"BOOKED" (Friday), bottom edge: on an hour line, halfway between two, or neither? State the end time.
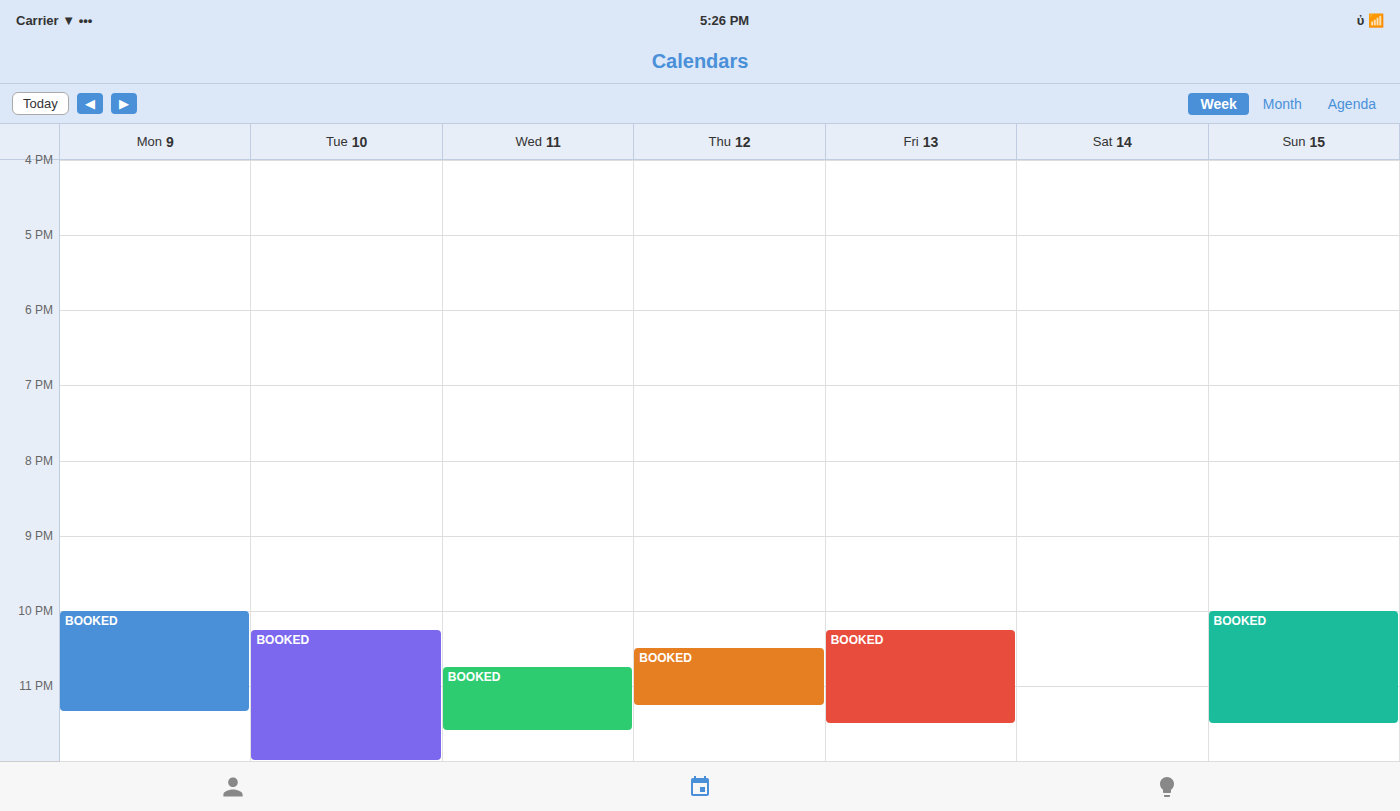
23:30 -- halfway between the 23:00 and 24:00 lines.